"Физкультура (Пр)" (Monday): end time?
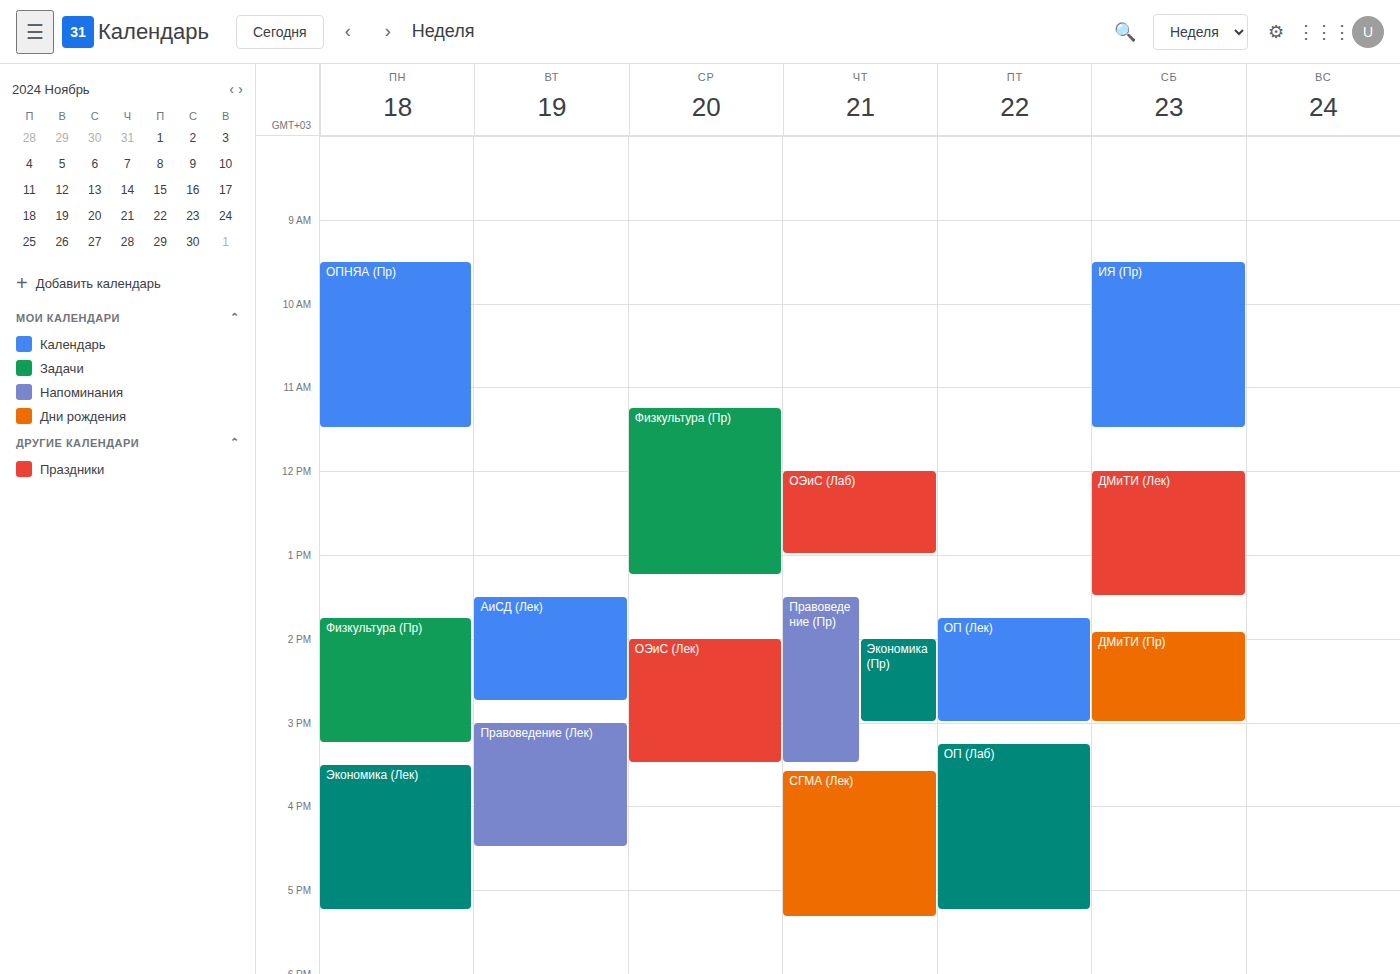
3:15 PM